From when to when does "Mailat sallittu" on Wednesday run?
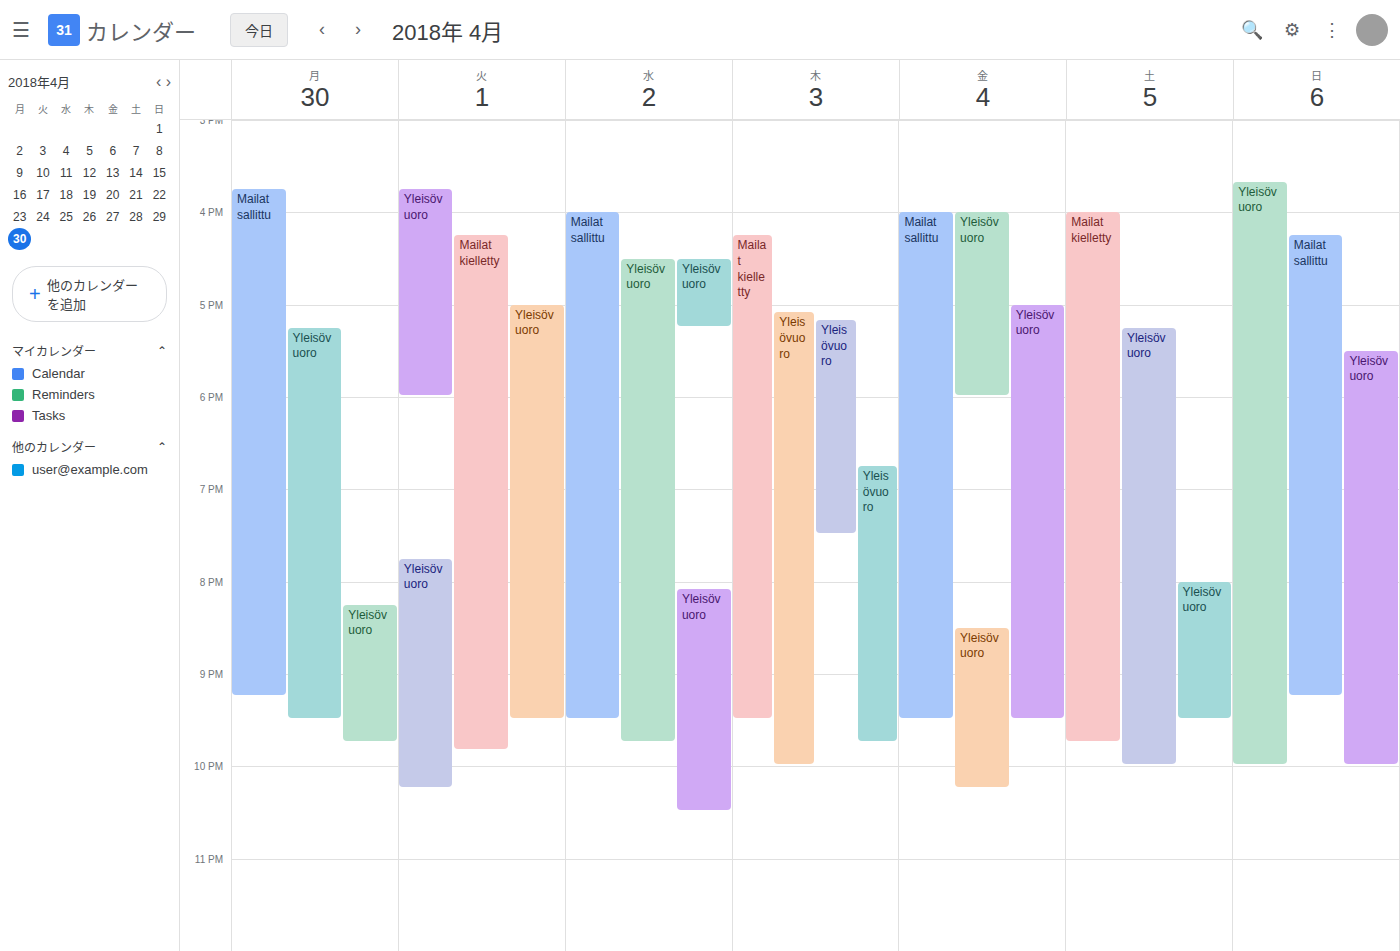
4:00 PM to 9:30 PM